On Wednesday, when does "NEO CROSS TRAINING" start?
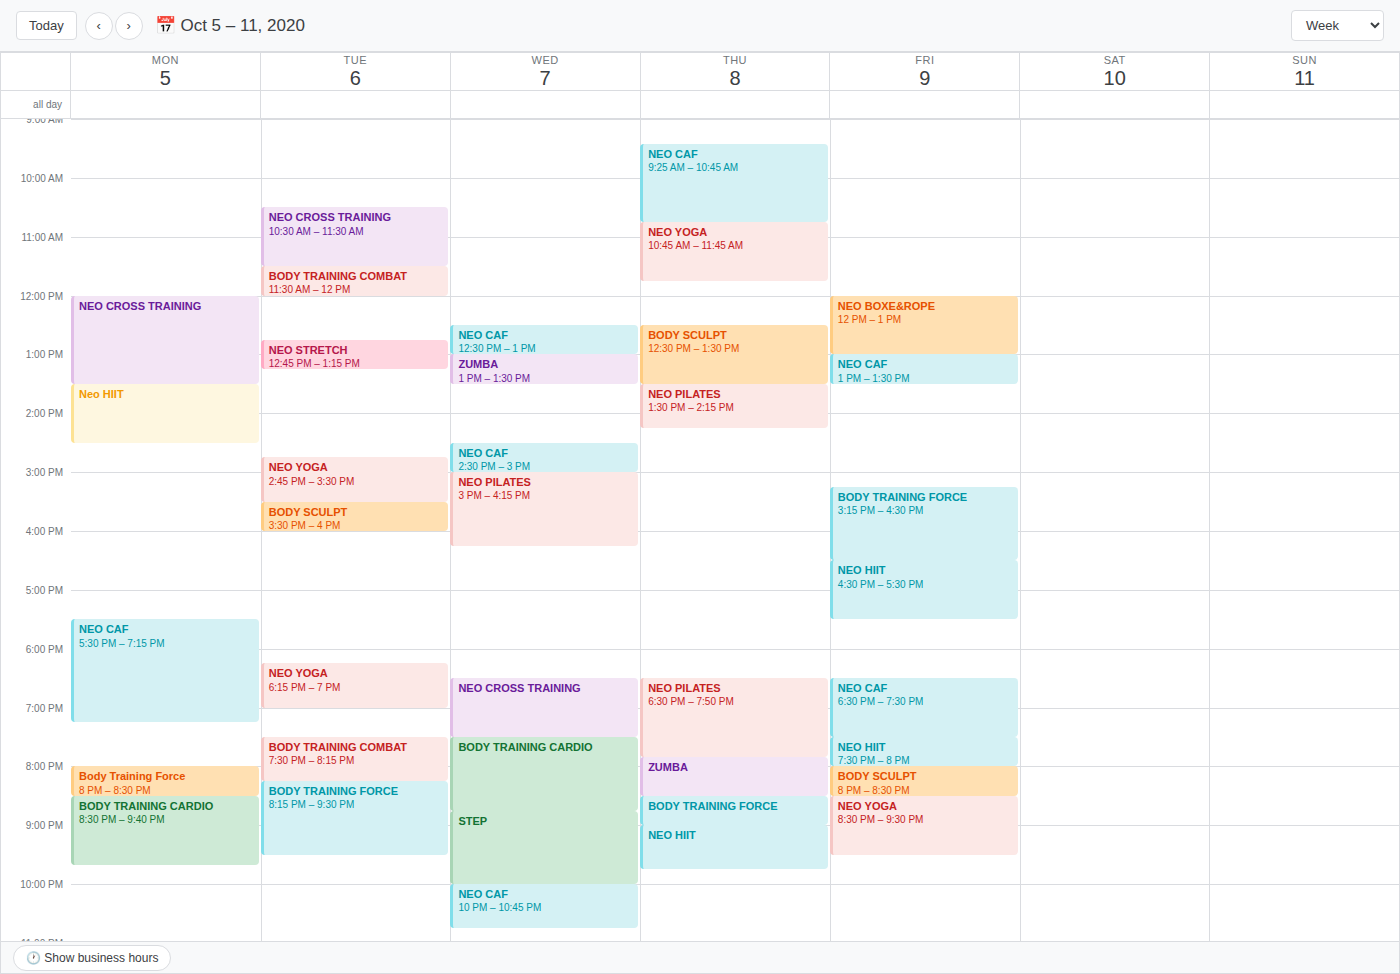
18:30